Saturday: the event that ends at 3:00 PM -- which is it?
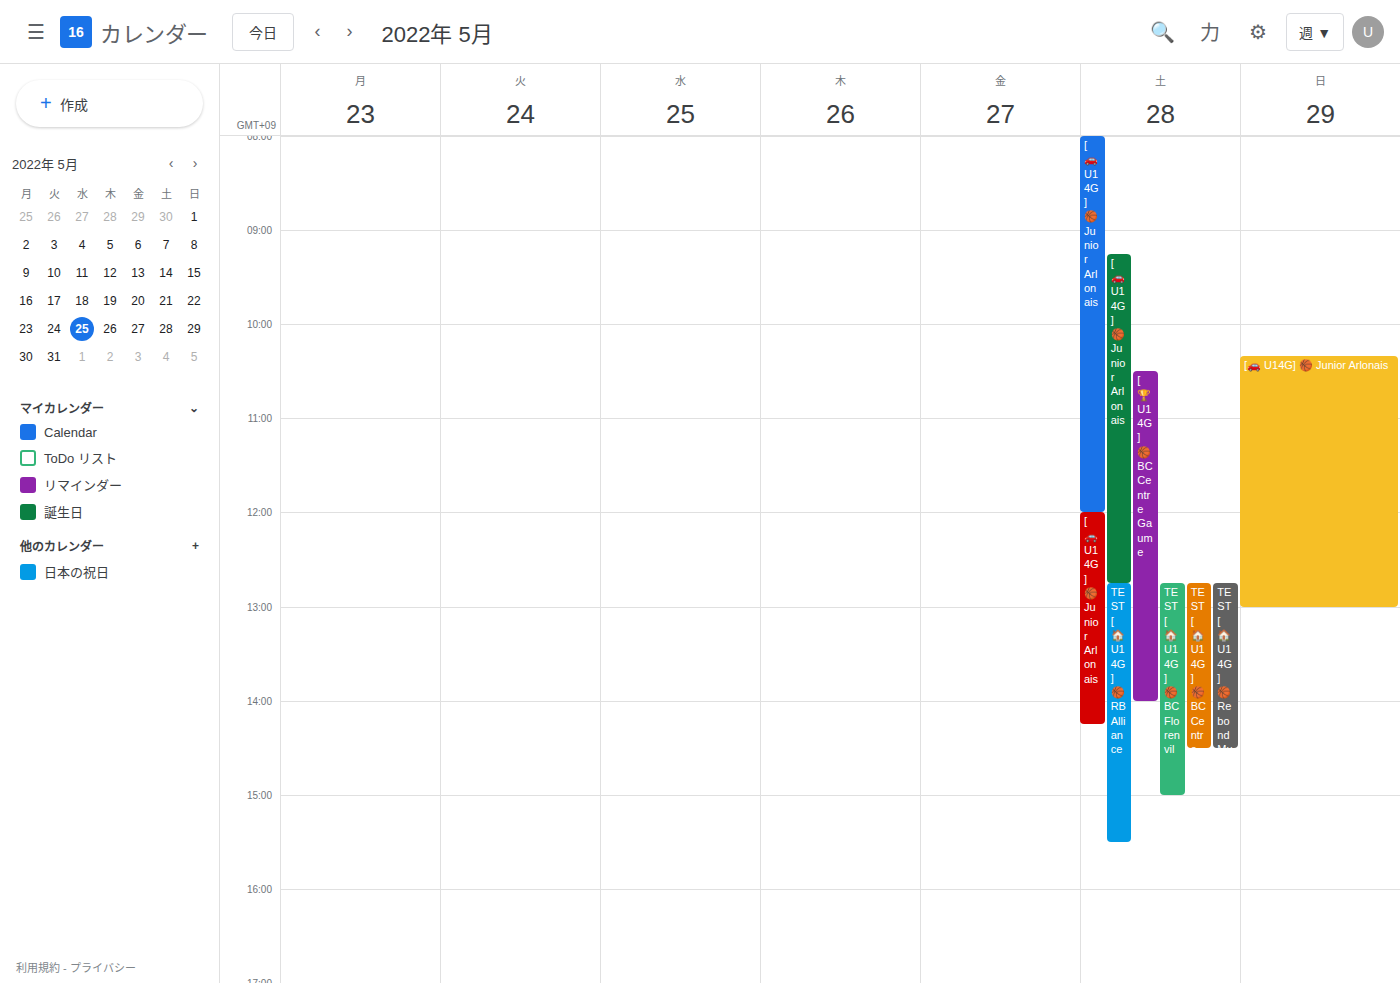
"TEST[🏠 U14G] 🏀BC Florenvil"